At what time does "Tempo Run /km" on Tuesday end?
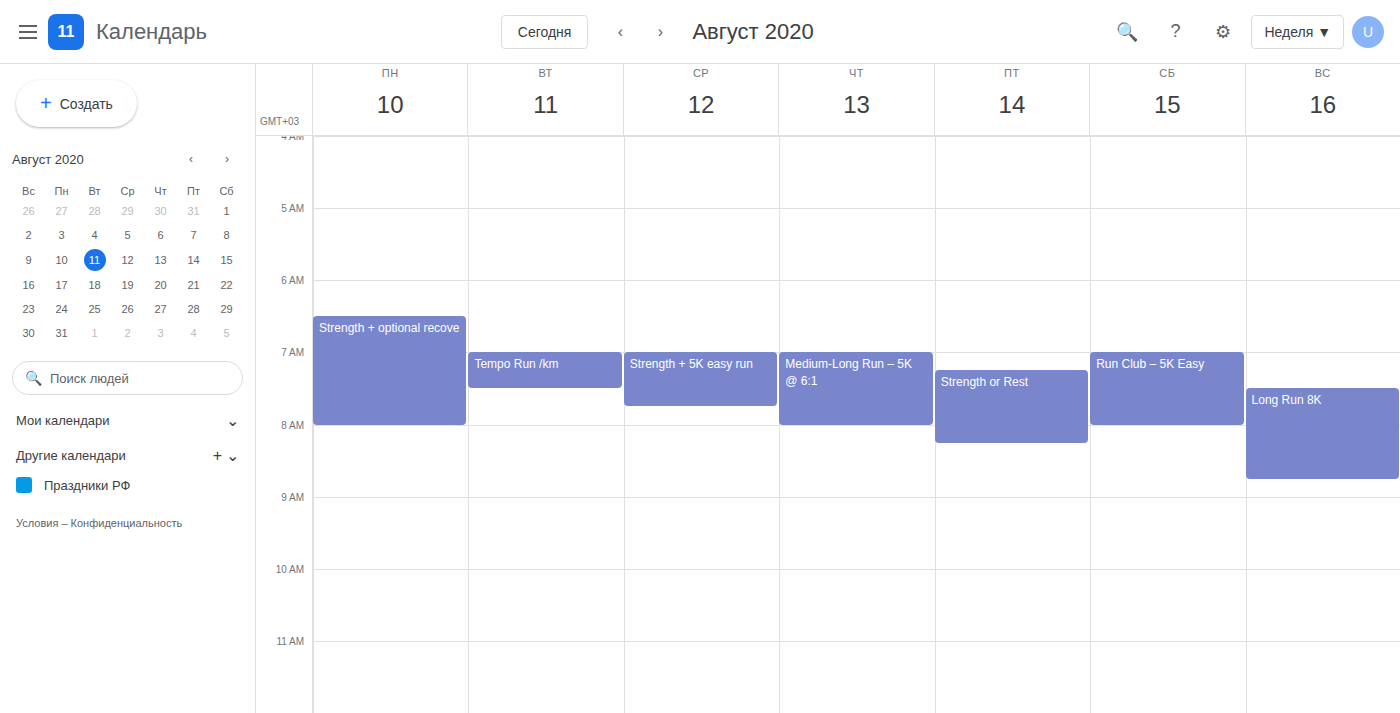
07:30